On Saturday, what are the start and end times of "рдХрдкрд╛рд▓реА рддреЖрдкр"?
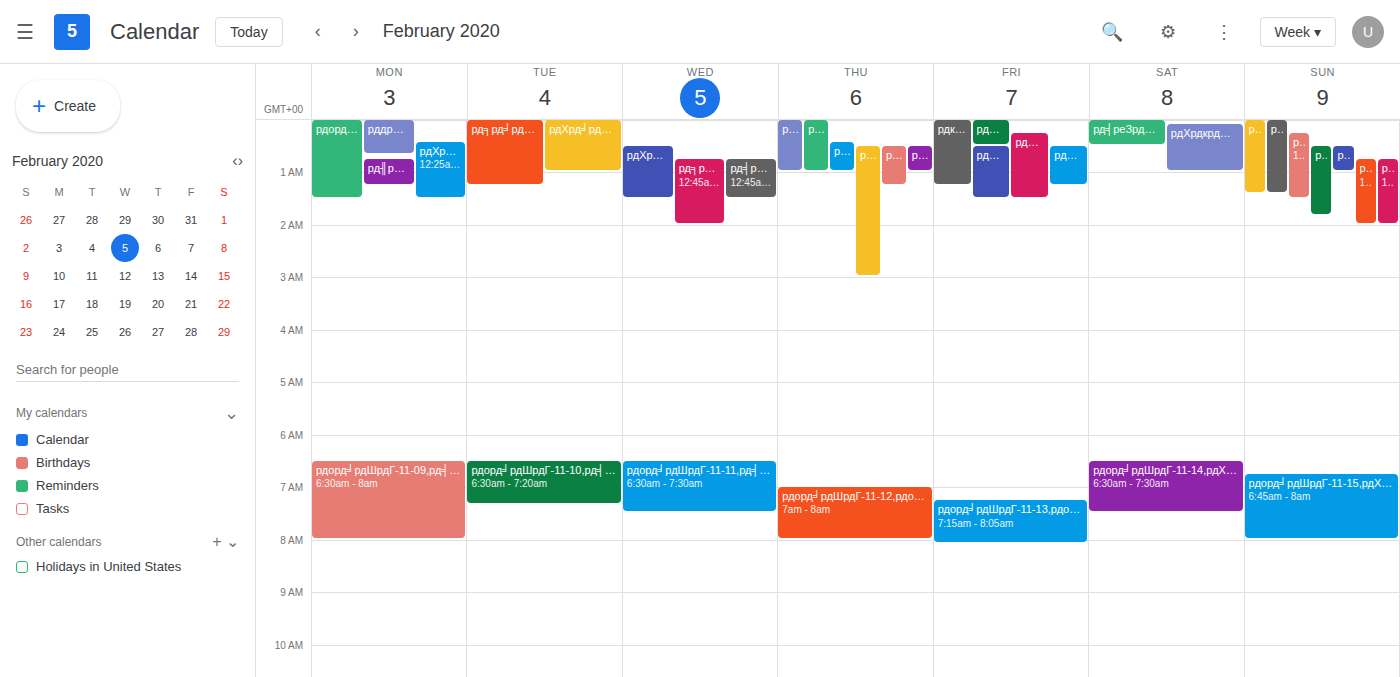
12:05 AM to 1:00 AM